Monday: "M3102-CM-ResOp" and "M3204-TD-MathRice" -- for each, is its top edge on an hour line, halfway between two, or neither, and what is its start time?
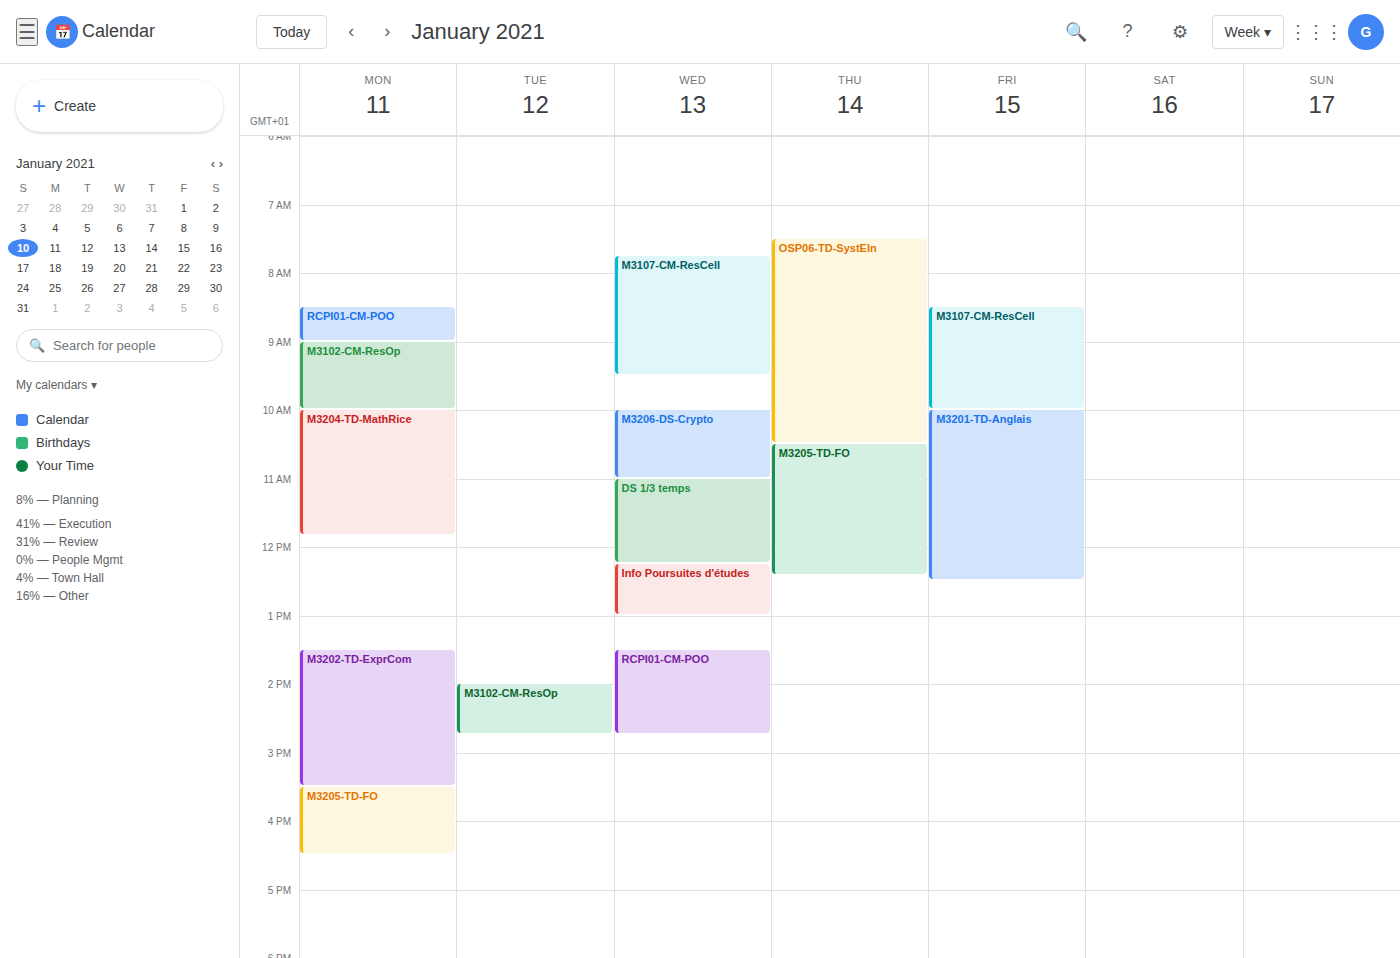
"M3102-CM-ResOp": 9:00 AM, exactly on the 9 AM line. "M3204-TD-MathRice": 10:00 AM, exactly on the 10 AM line.